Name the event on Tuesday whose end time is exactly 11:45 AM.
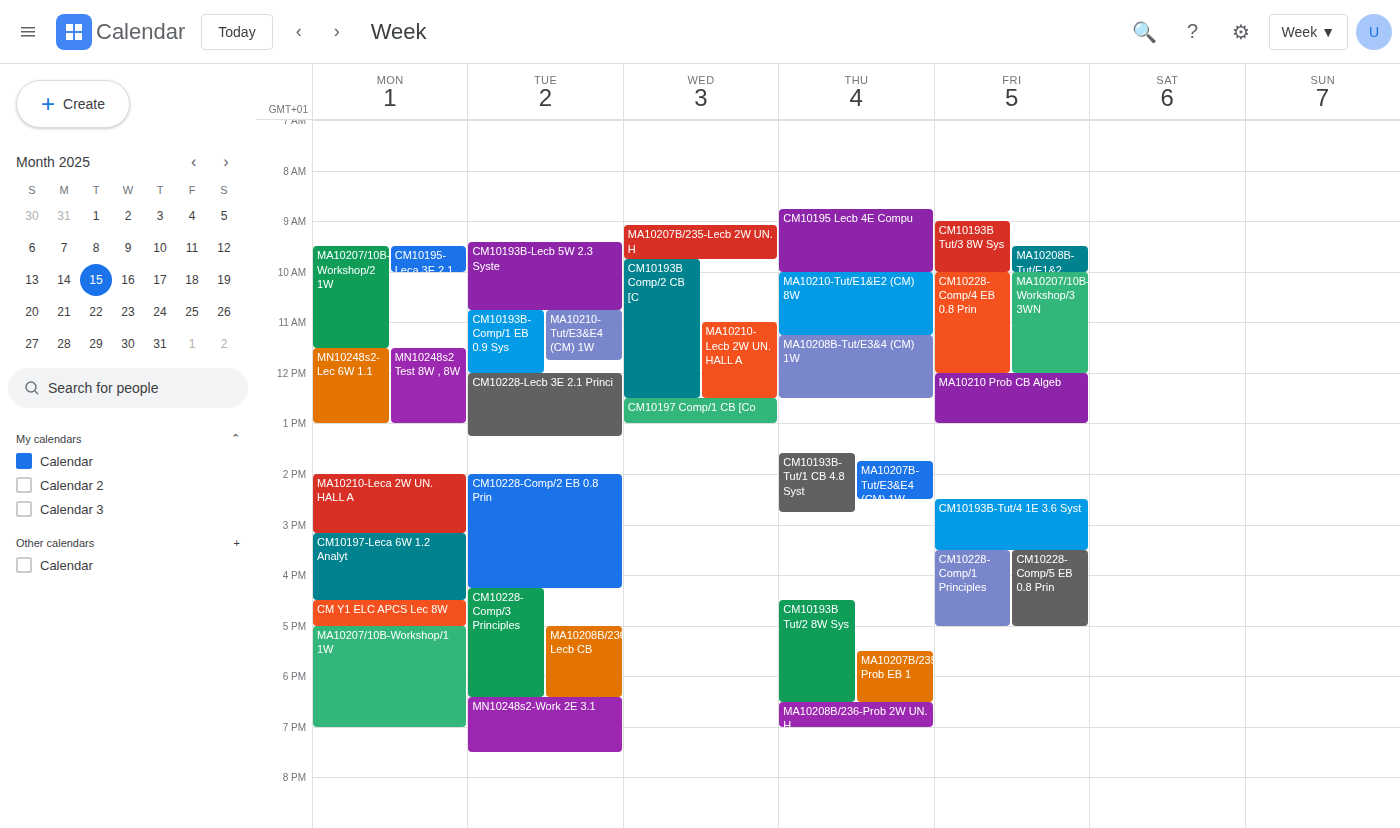
"MA10210-Tut/E3&E4 (CM) 1W"